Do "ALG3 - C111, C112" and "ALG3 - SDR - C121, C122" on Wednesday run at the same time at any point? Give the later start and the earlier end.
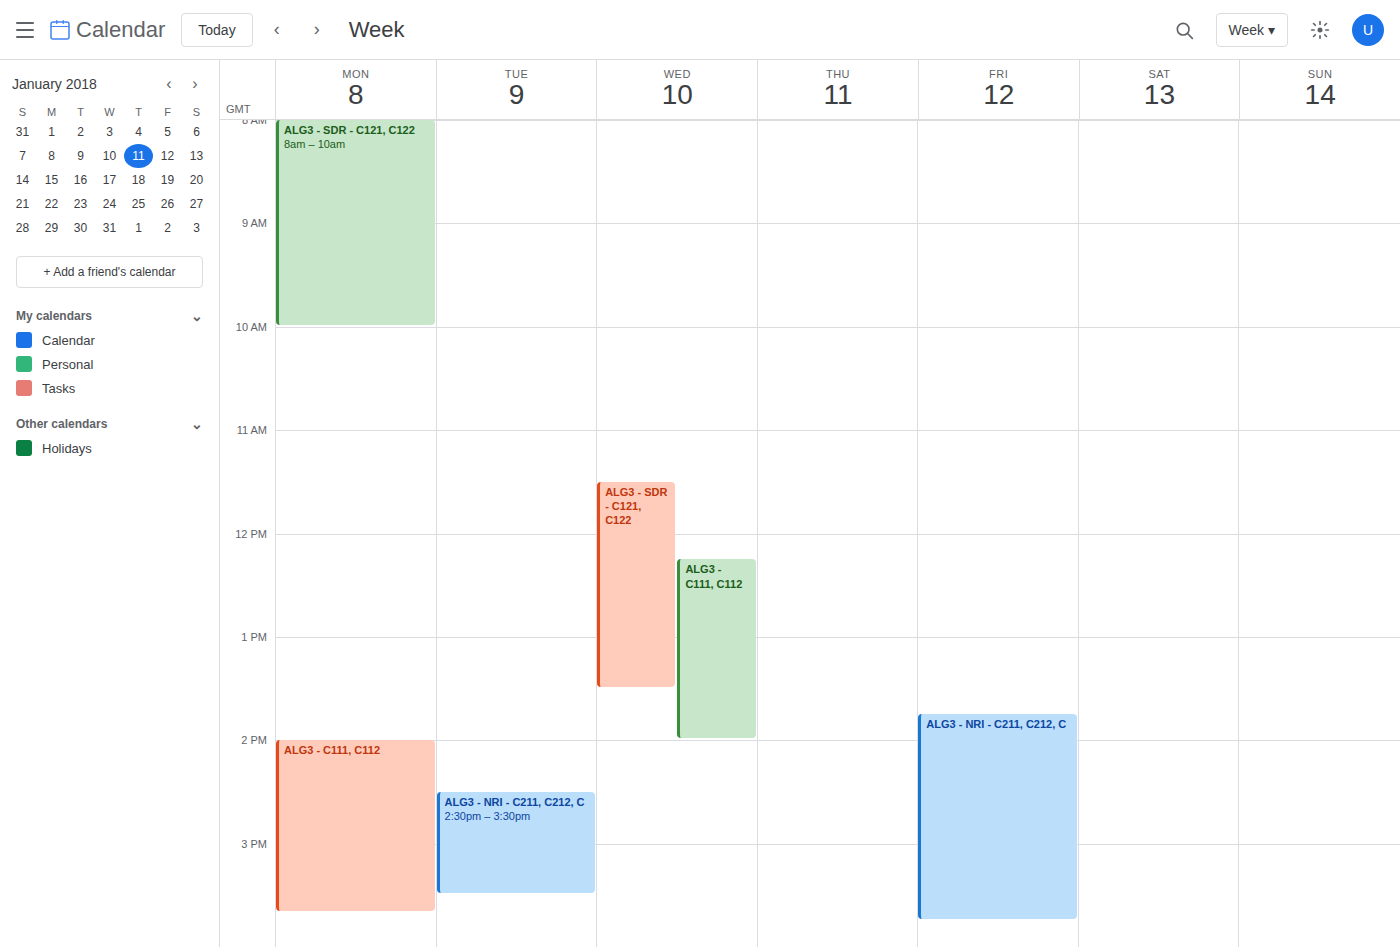
"ALG3 - C111, C112" starts at 12:15 PM, before "ALG3 - SDR - C121, C122" ends at 1:30 PM -- they overlap.